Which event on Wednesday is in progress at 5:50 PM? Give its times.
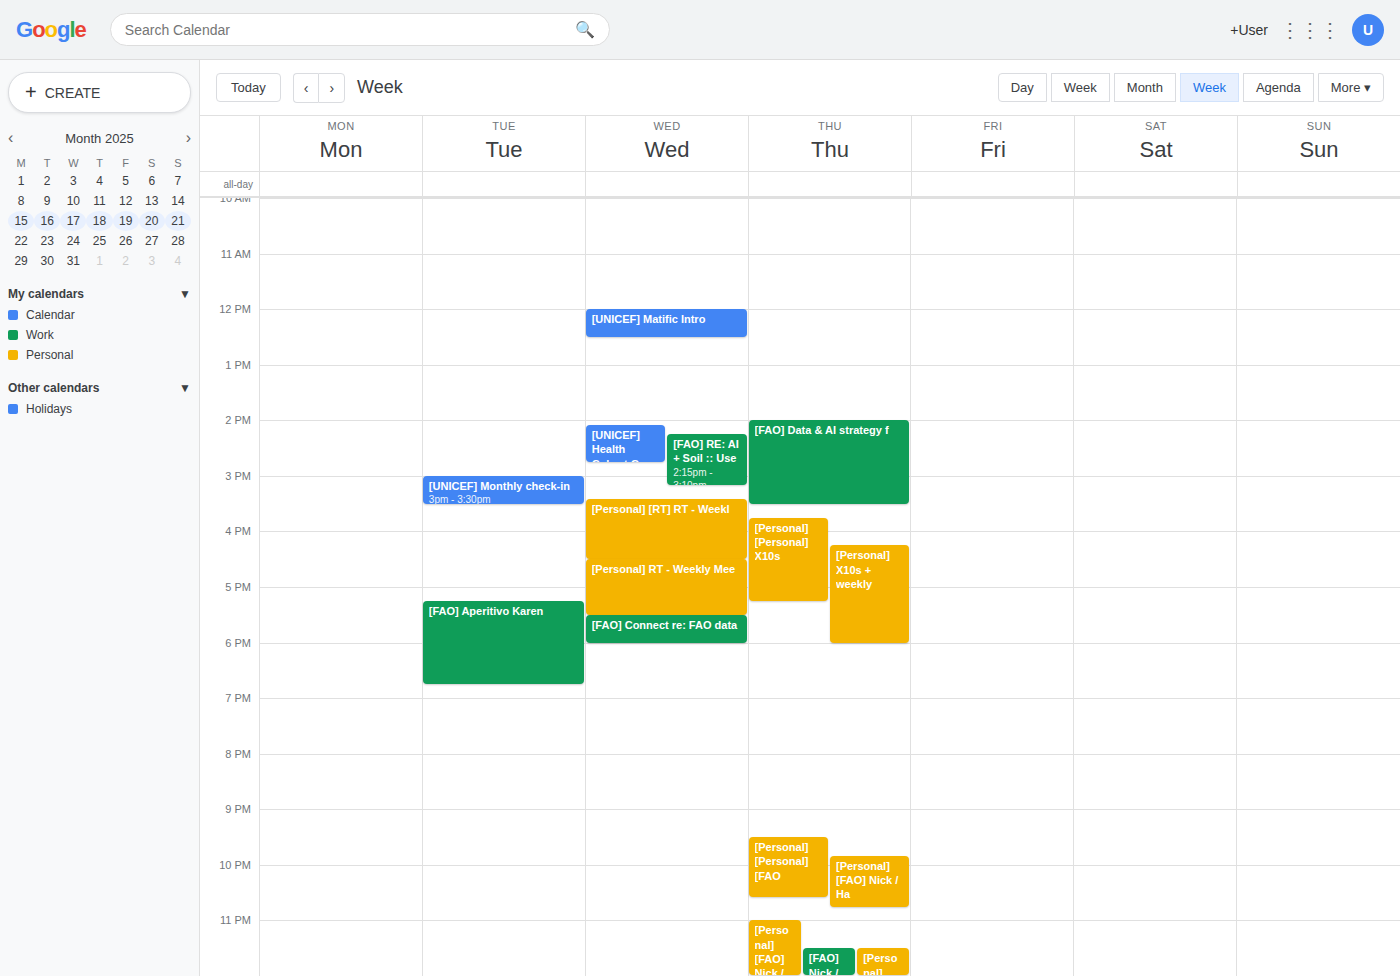
"[FAO] Connect re: FAO data", 5:30 PM to 6:00 PM